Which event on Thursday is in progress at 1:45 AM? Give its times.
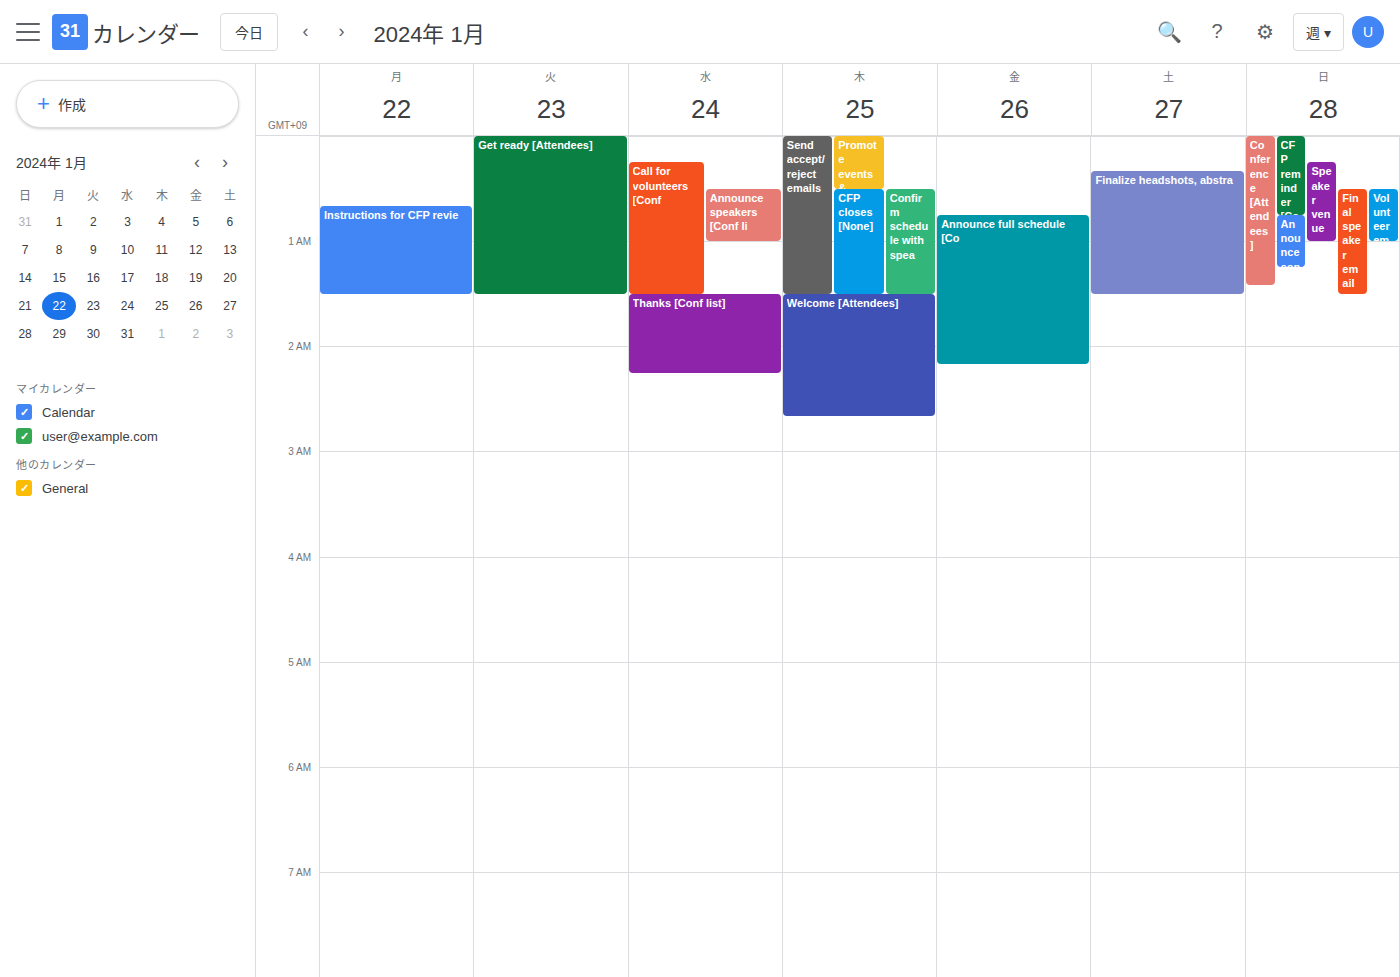
"Welcome [Attendees]", 1:30 AM to 2:40 AM